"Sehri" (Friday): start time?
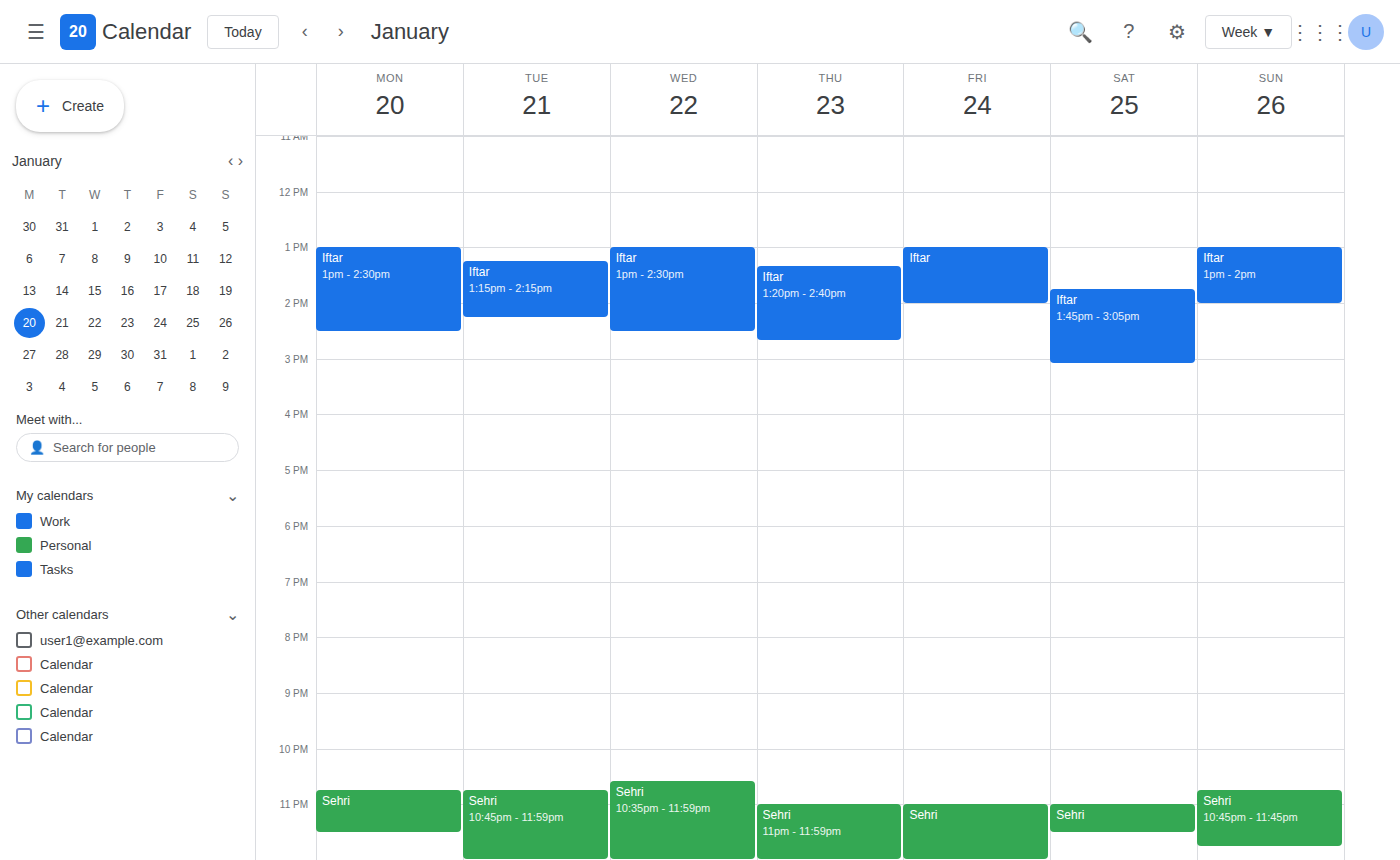
11:00 PM